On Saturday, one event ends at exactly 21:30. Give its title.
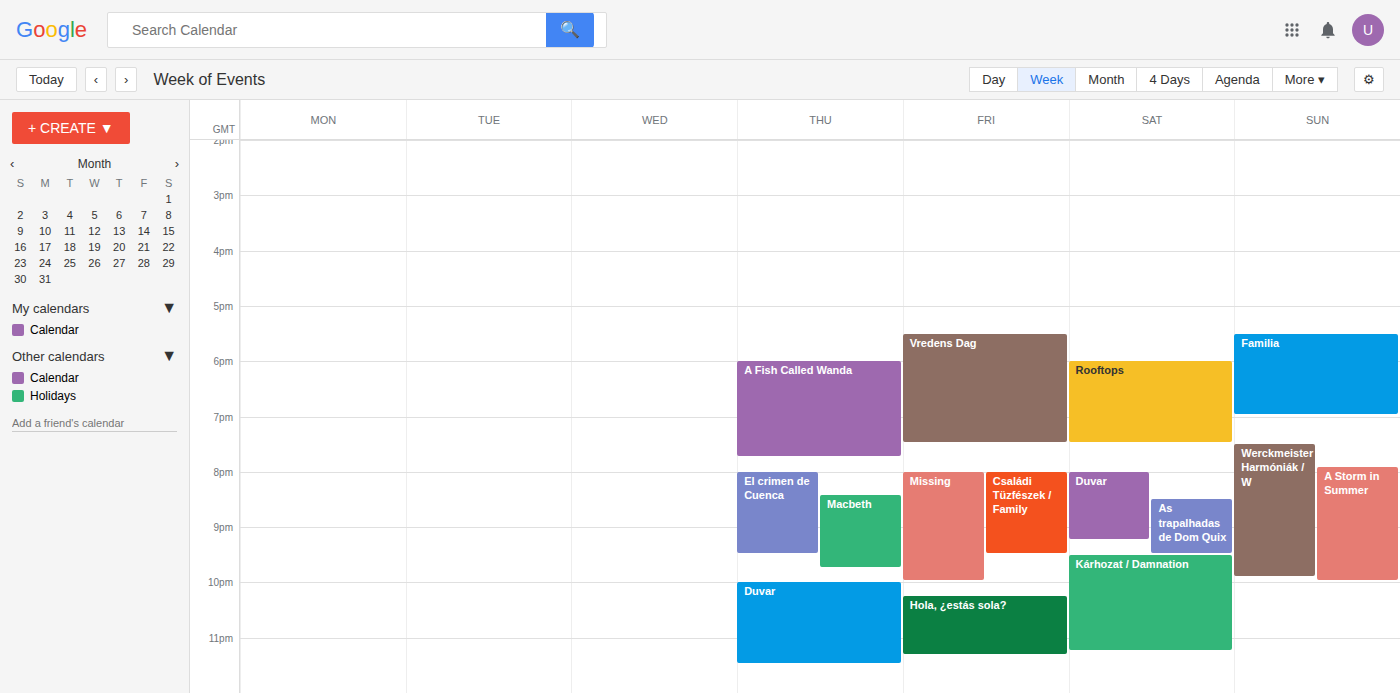
"As trapalhadas de Dom Quix"